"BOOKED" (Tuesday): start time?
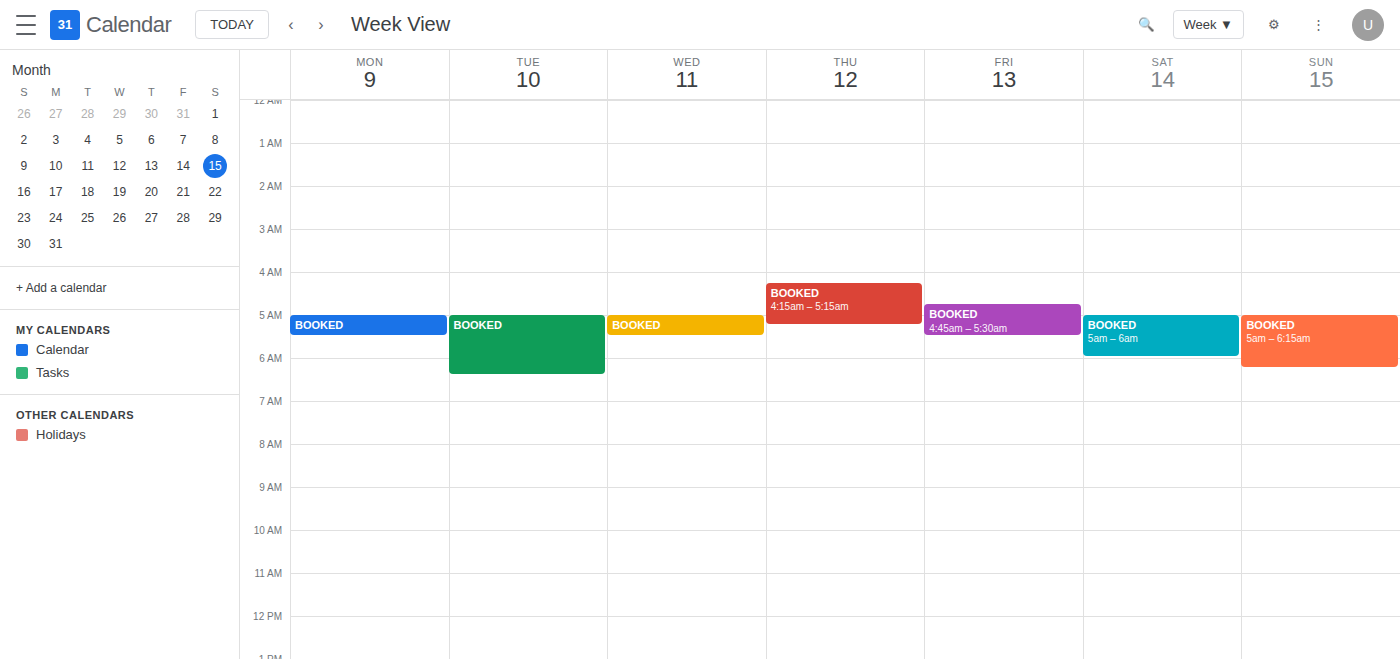
5:00 AM